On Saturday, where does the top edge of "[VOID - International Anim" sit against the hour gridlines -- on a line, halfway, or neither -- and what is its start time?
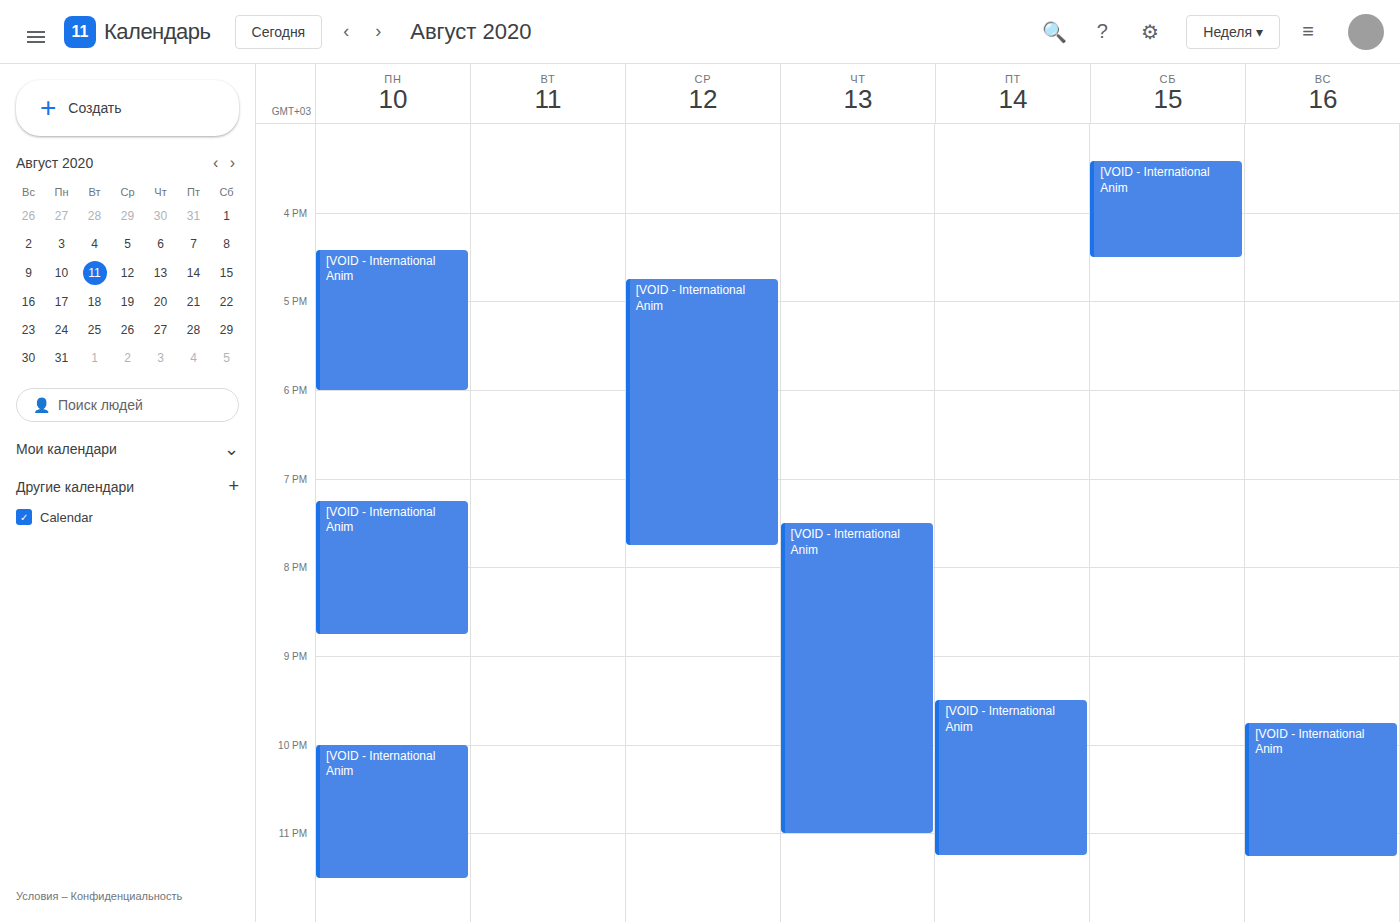
3:25 PM -- neither: 25 minutes below the 3 PM line and 35 minutes above the 4 PM line.